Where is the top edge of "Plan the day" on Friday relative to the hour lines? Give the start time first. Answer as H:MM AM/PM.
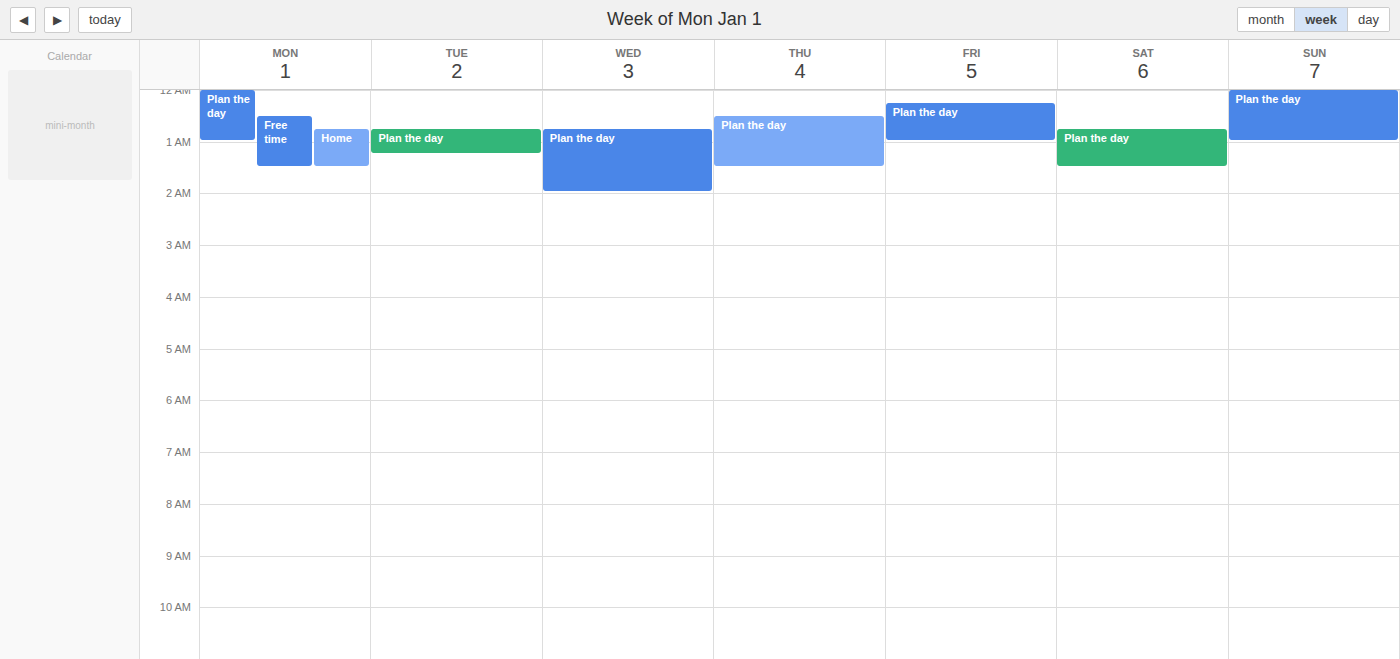
12:15 AM -- neither: a quarter of the way from the 12 AM line to the 1 AM line.